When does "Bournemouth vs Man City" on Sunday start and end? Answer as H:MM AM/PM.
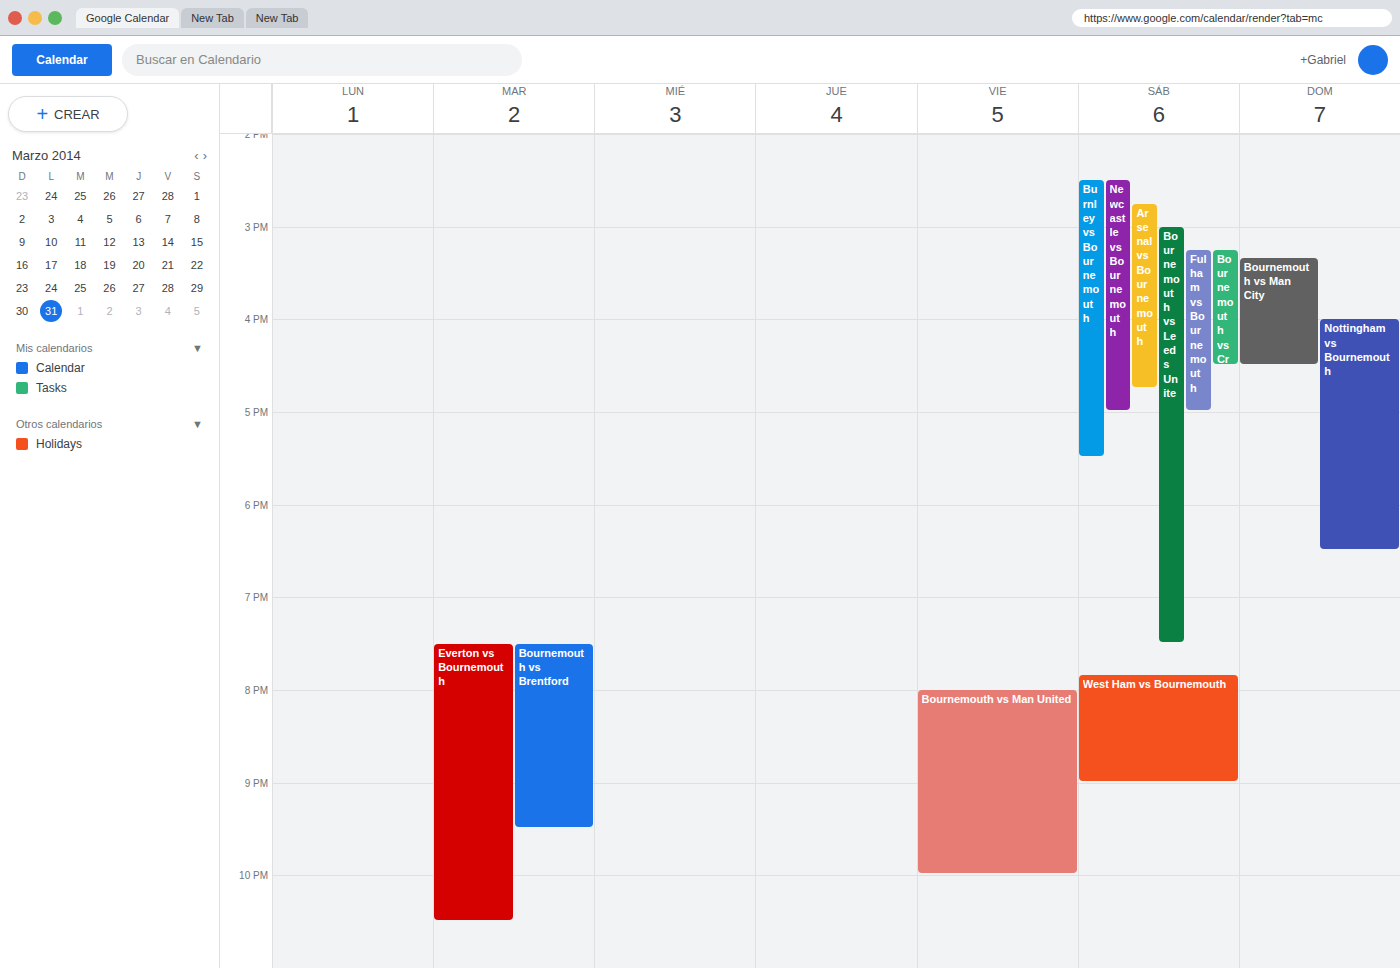
3:20 PM to 4:30 PM